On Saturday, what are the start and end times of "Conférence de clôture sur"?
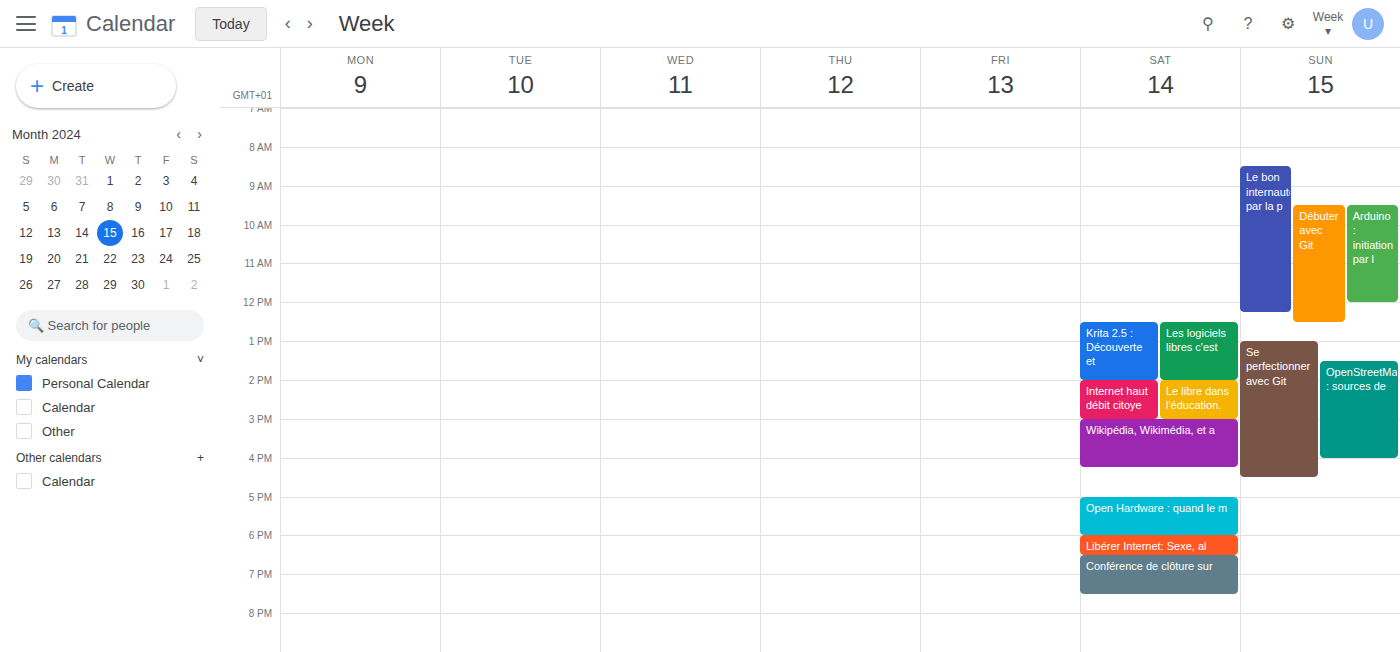
6:30 PM to 7:30 PM